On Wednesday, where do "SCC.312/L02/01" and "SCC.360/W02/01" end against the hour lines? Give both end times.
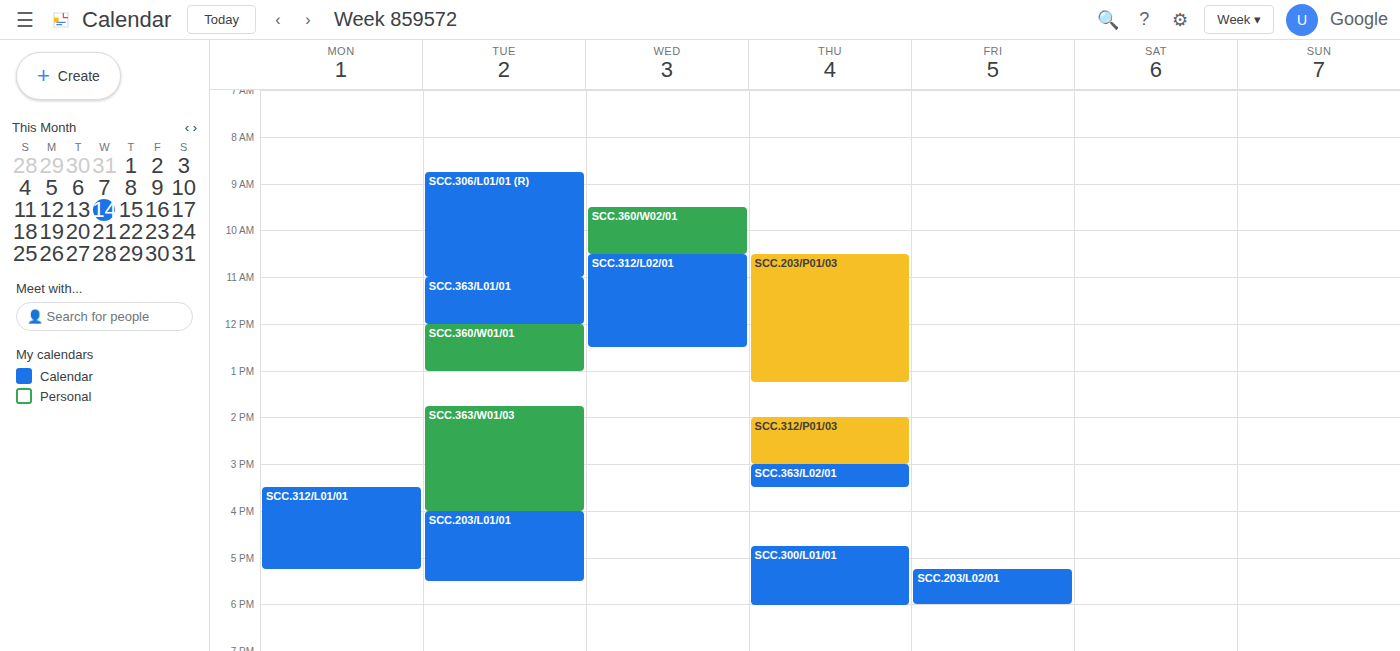
"SCC.312/L02/01": 12:30 PM, halfway between the 12 PM and 1 PM lines. "SCC.360/W02/01": 10:30 AM, halfway between the 10 AM and 11 AM lines.